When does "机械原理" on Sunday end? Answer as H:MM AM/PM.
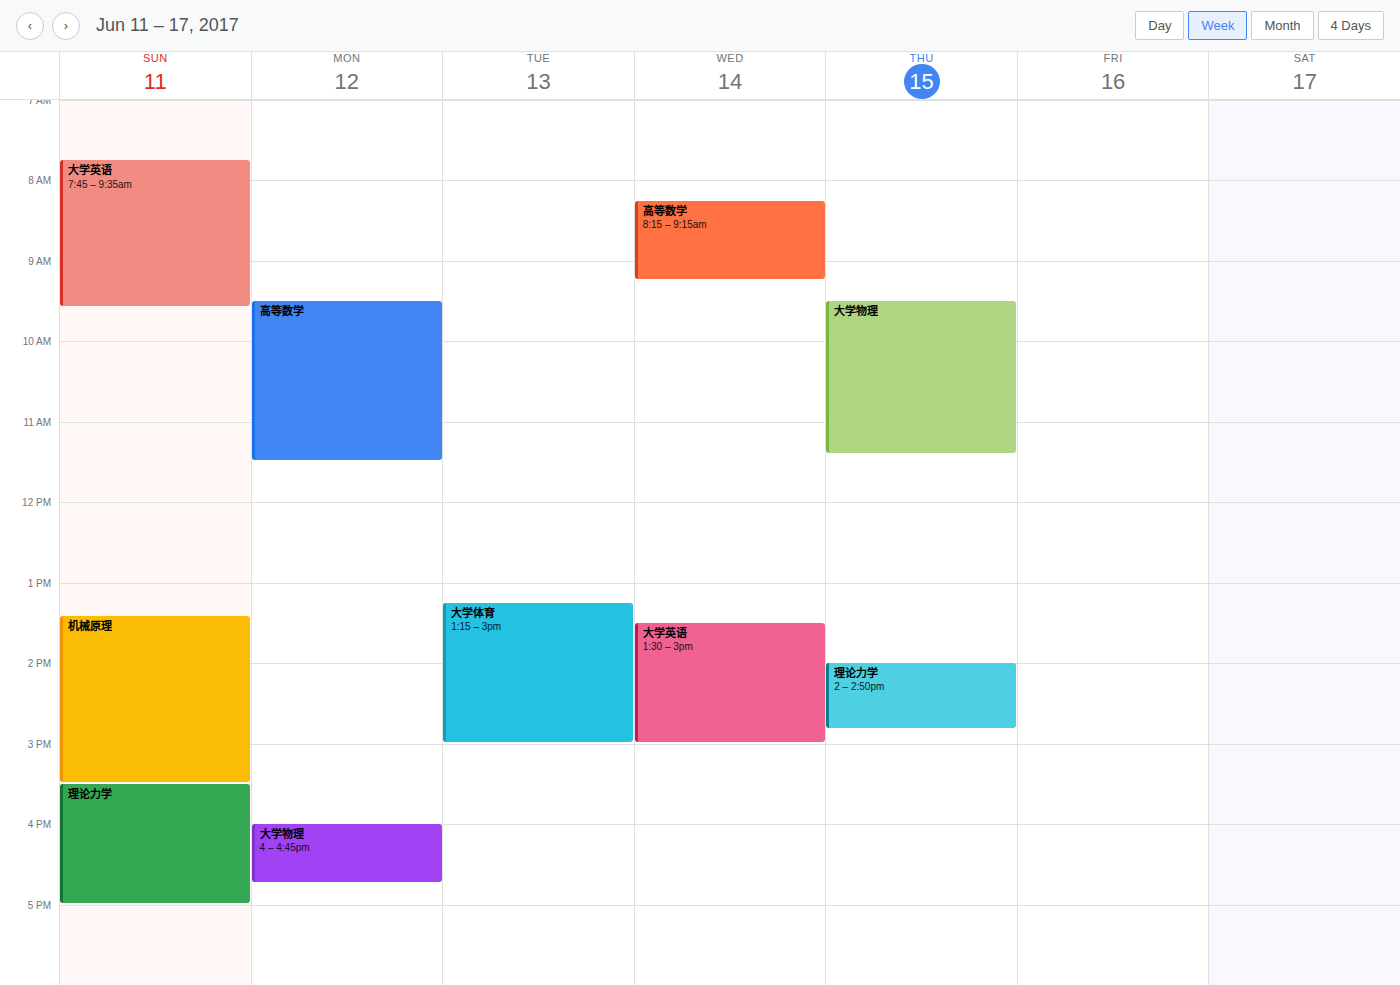
3:30 PM